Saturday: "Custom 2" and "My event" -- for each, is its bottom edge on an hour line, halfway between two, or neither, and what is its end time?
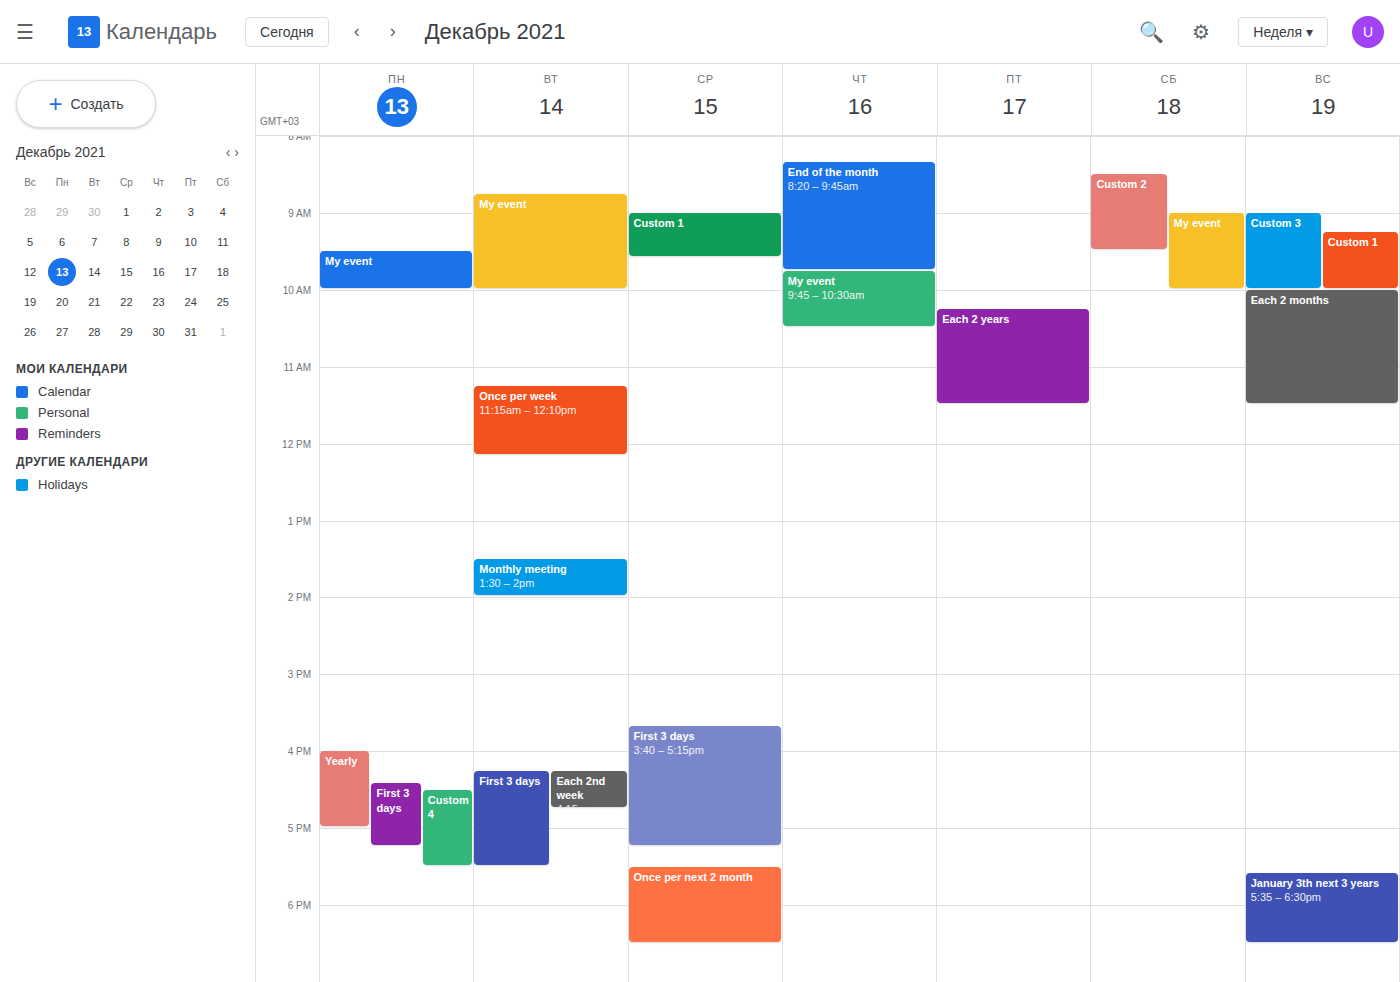
"Custom 2": 9:30 AM, halfway between the 9 AM and 10 AM lines. "My event": 10:00 AM, exactly on the 10 AM line.